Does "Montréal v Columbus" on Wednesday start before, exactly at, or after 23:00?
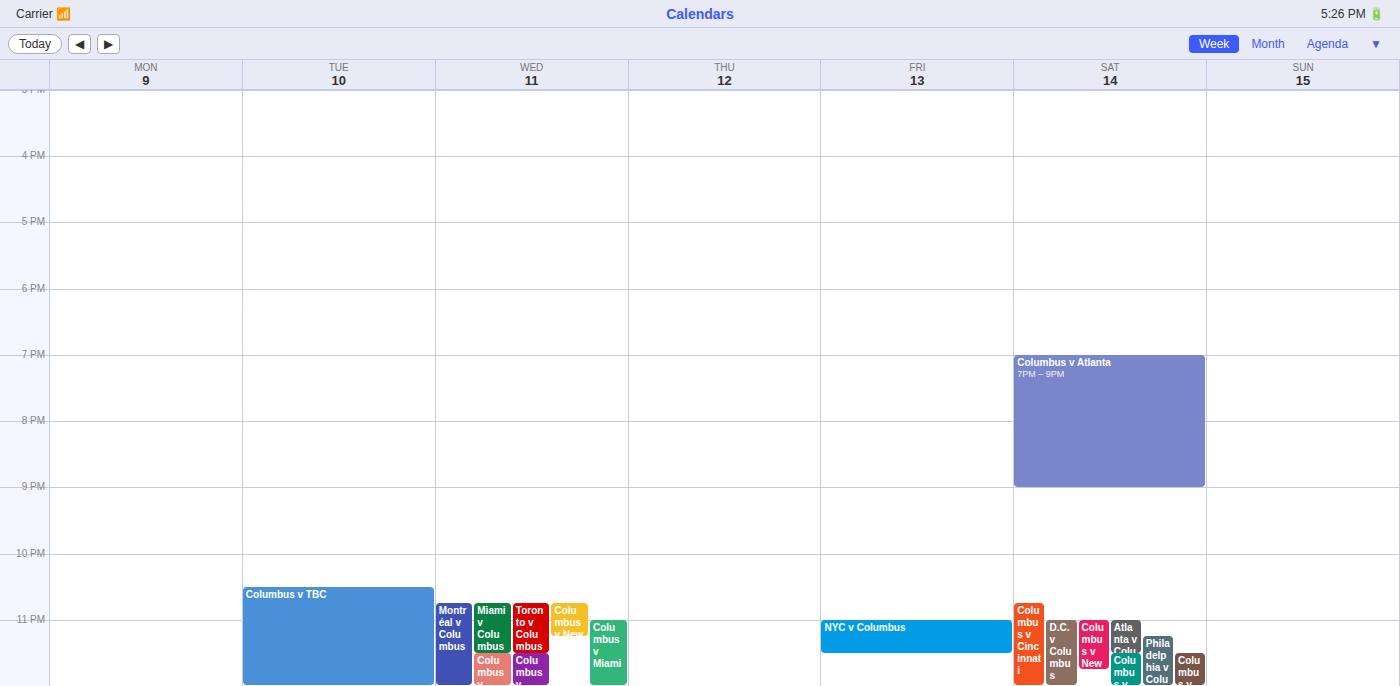
22:45 -- before 23:00, 15 minutes above the 23:00 line.